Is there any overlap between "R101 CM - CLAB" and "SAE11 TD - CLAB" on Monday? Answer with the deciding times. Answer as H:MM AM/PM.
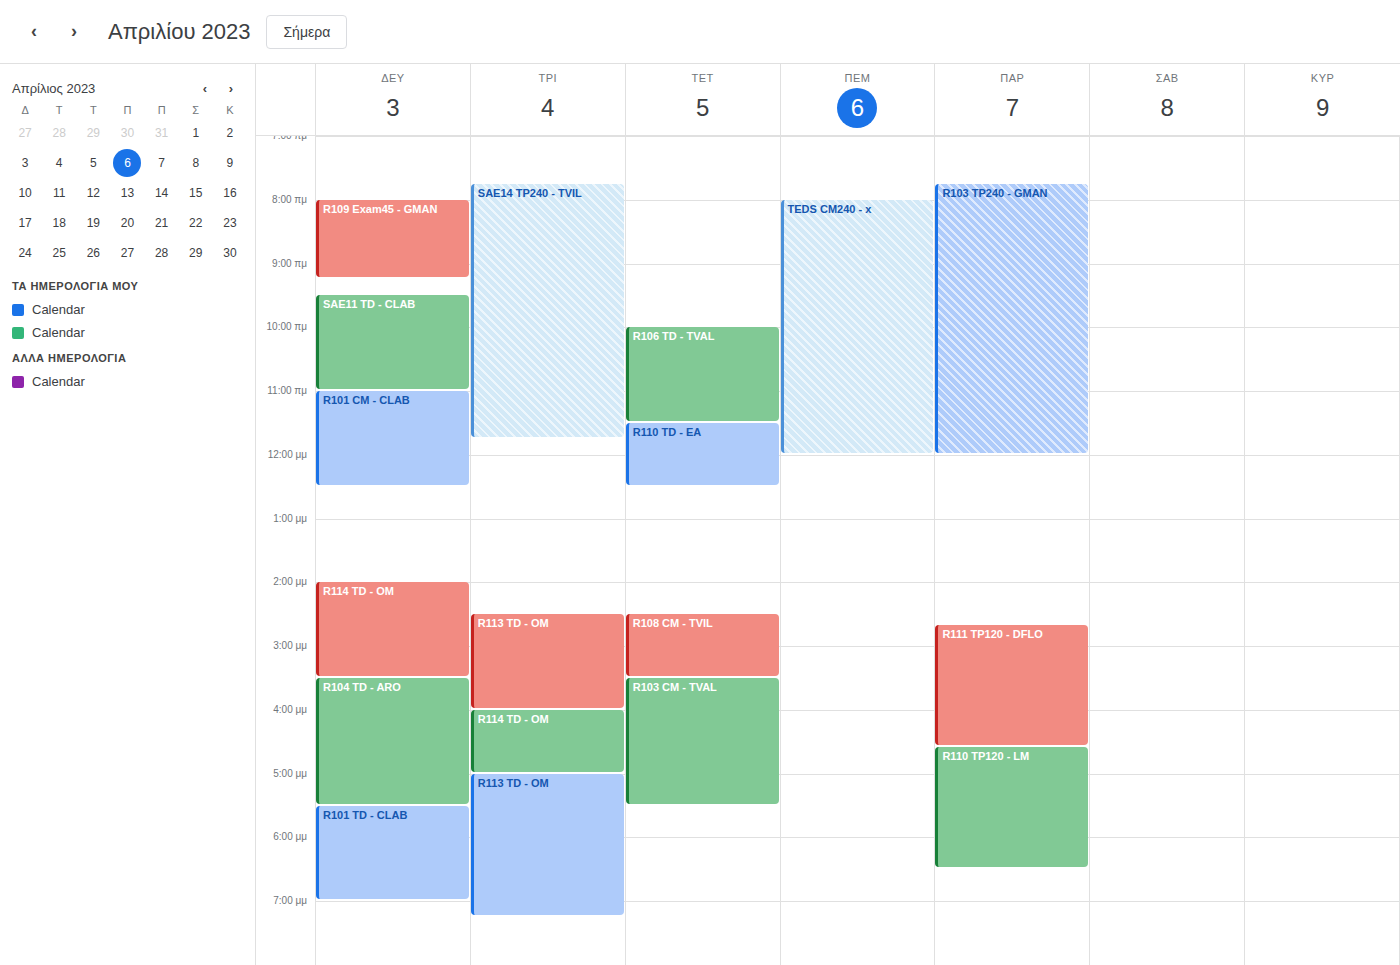
"SAE11 TD - CLAB" ends at 11:00 AM, exactly when "R101 CM - CLAB" starts -- they touch but do not overlap.